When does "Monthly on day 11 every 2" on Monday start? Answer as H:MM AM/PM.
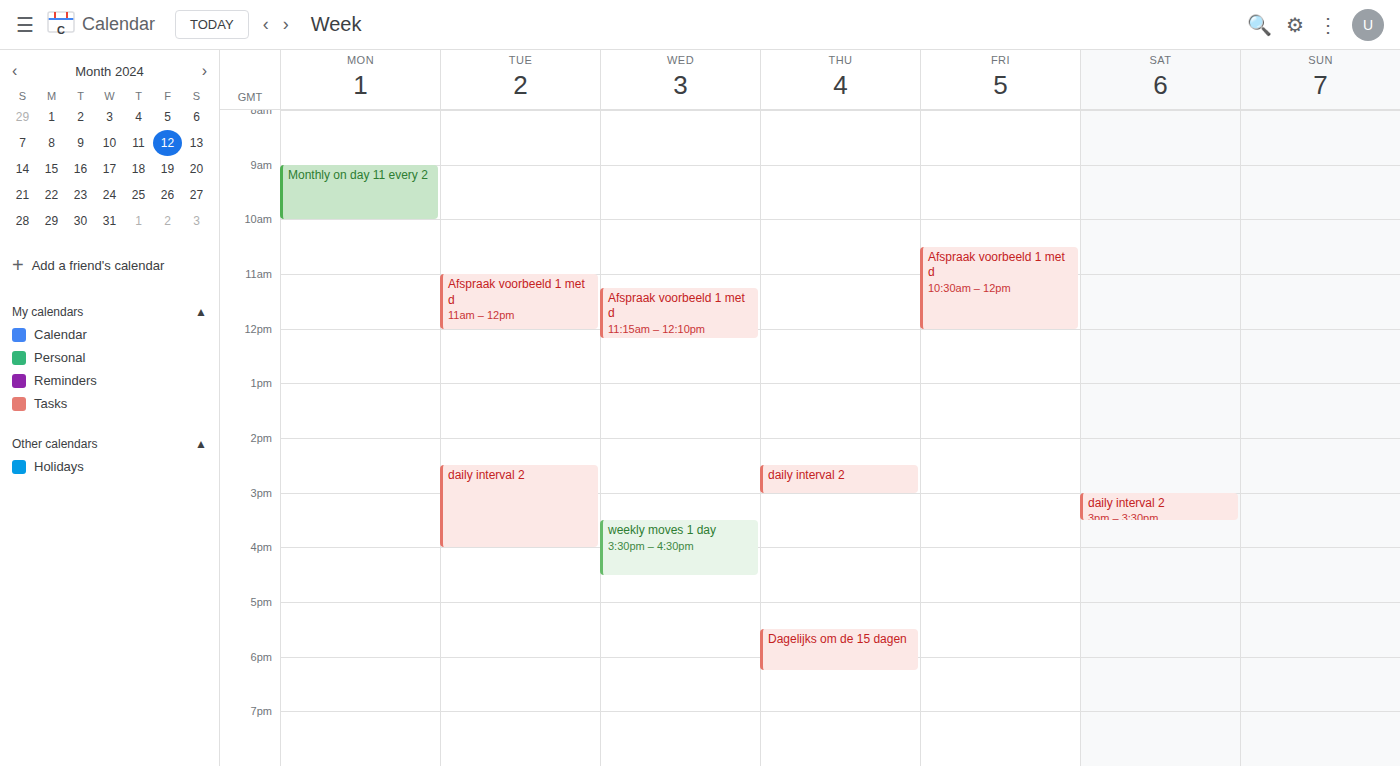
9:00 AM